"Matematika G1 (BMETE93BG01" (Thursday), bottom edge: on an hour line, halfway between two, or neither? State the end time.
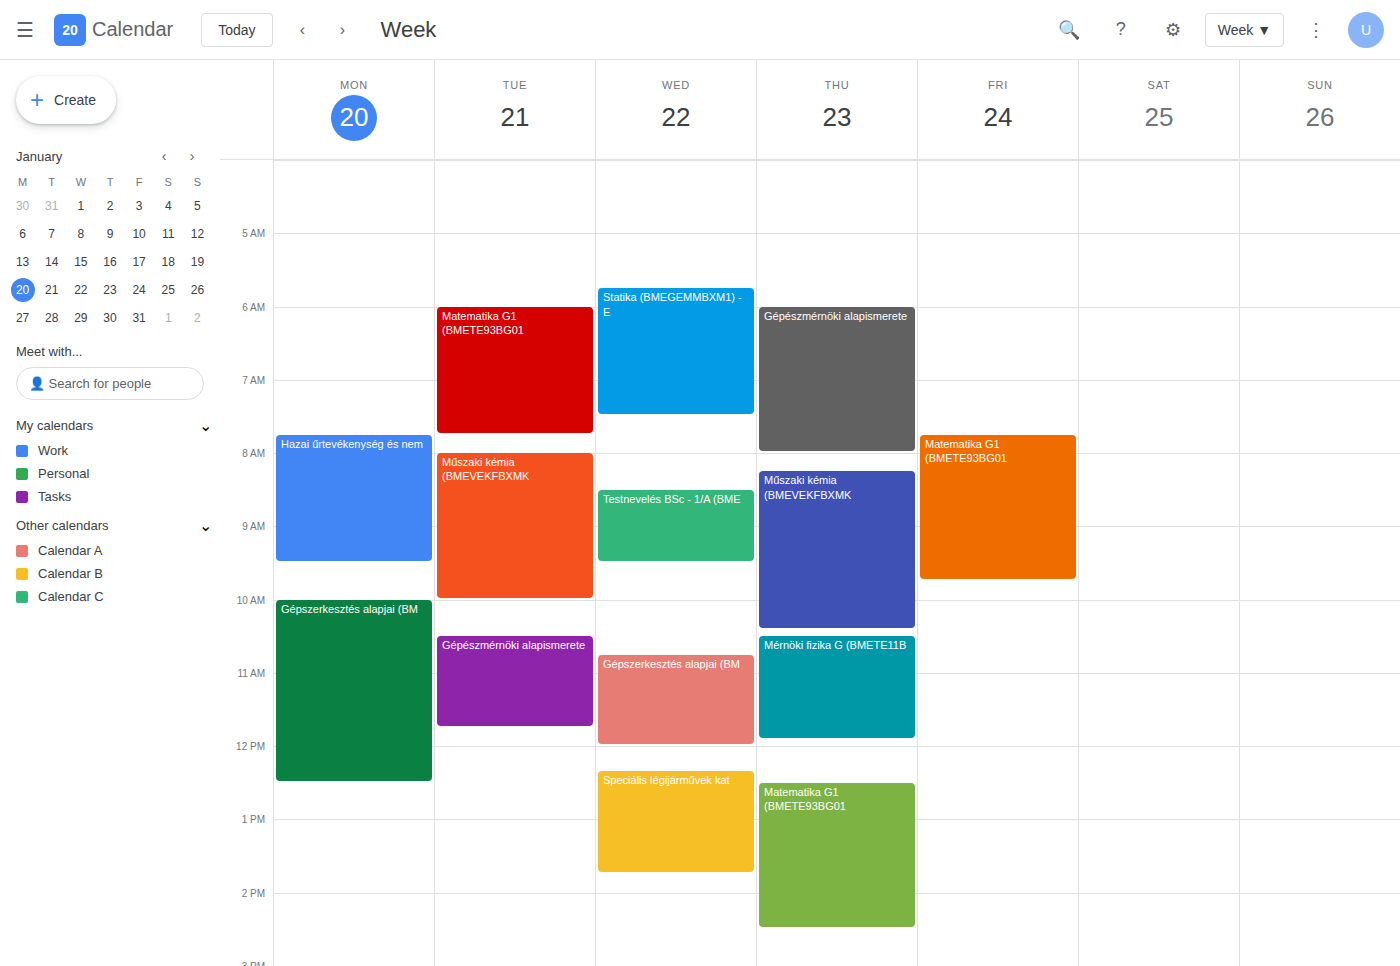
2:30 PM -- halfway between the 2 PM and 3 PM lines.